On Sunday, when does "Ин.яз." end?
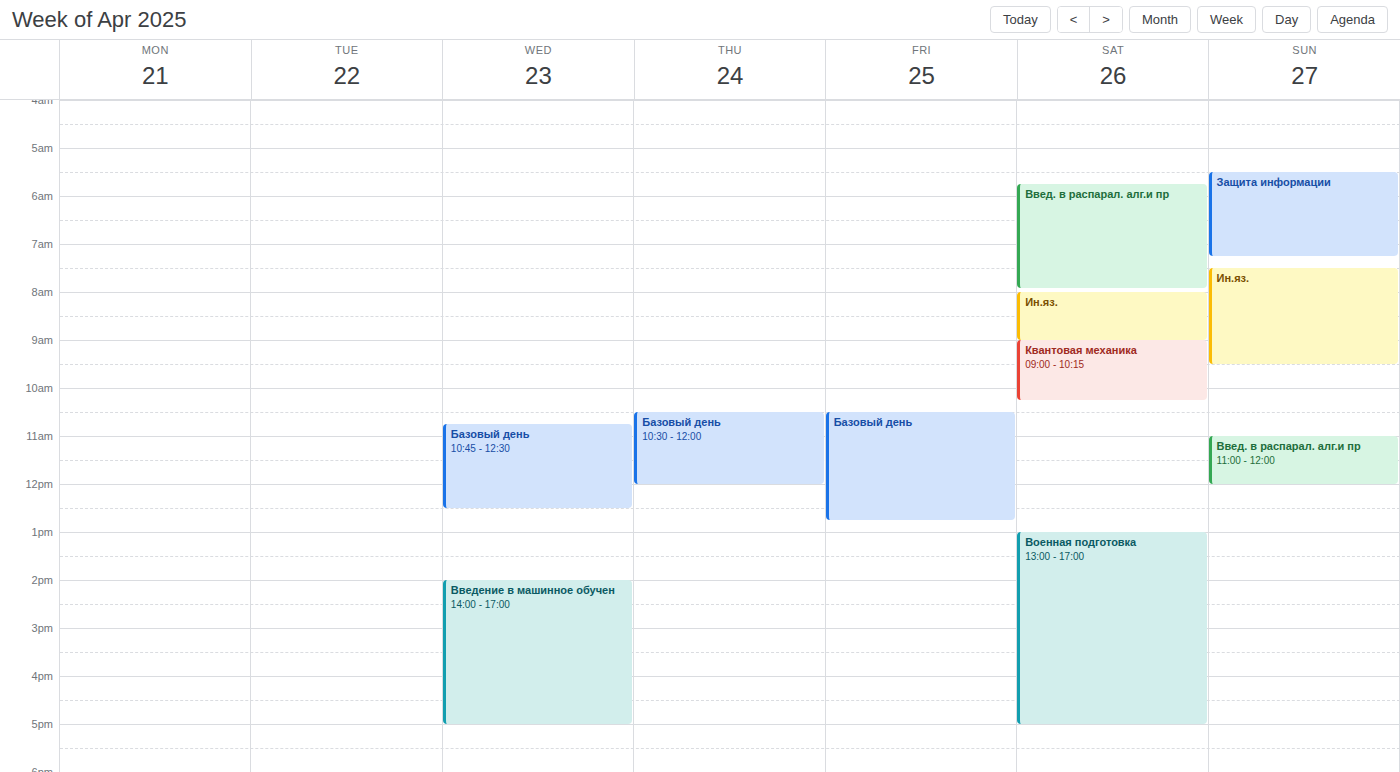
9:30 AM